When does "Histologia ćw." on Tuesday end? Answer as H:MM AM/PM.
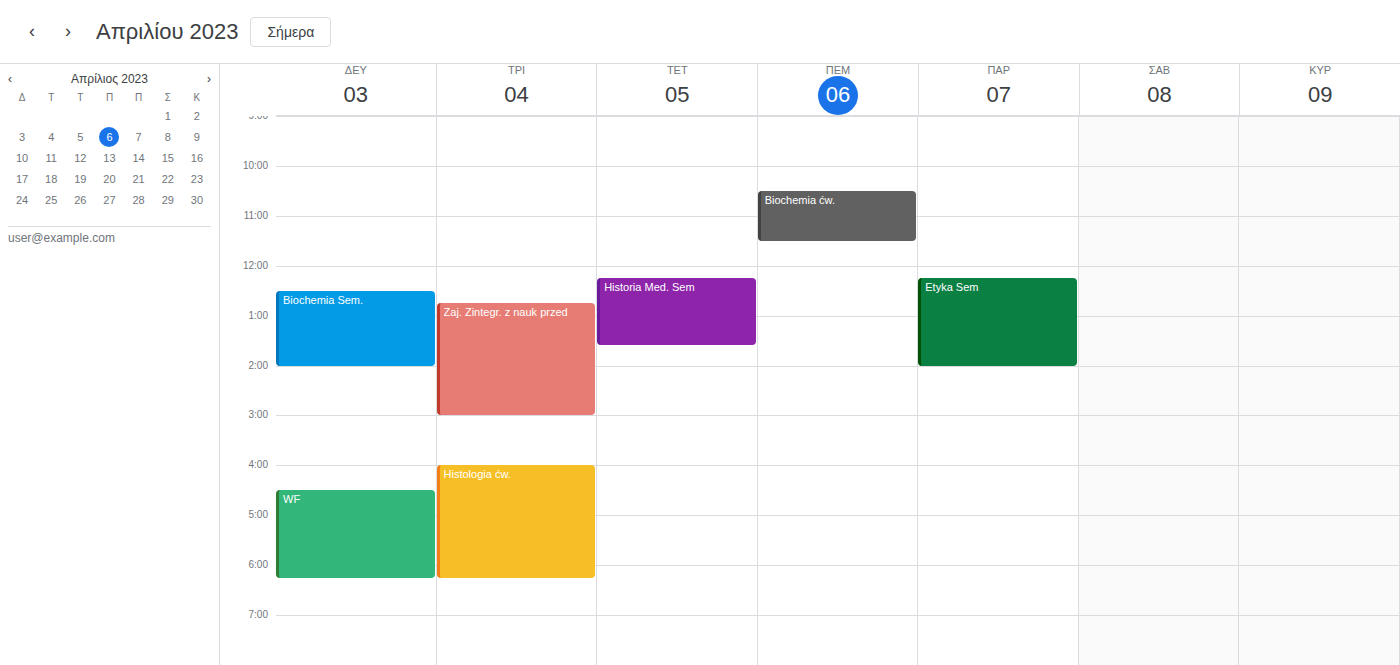
6:15 PM